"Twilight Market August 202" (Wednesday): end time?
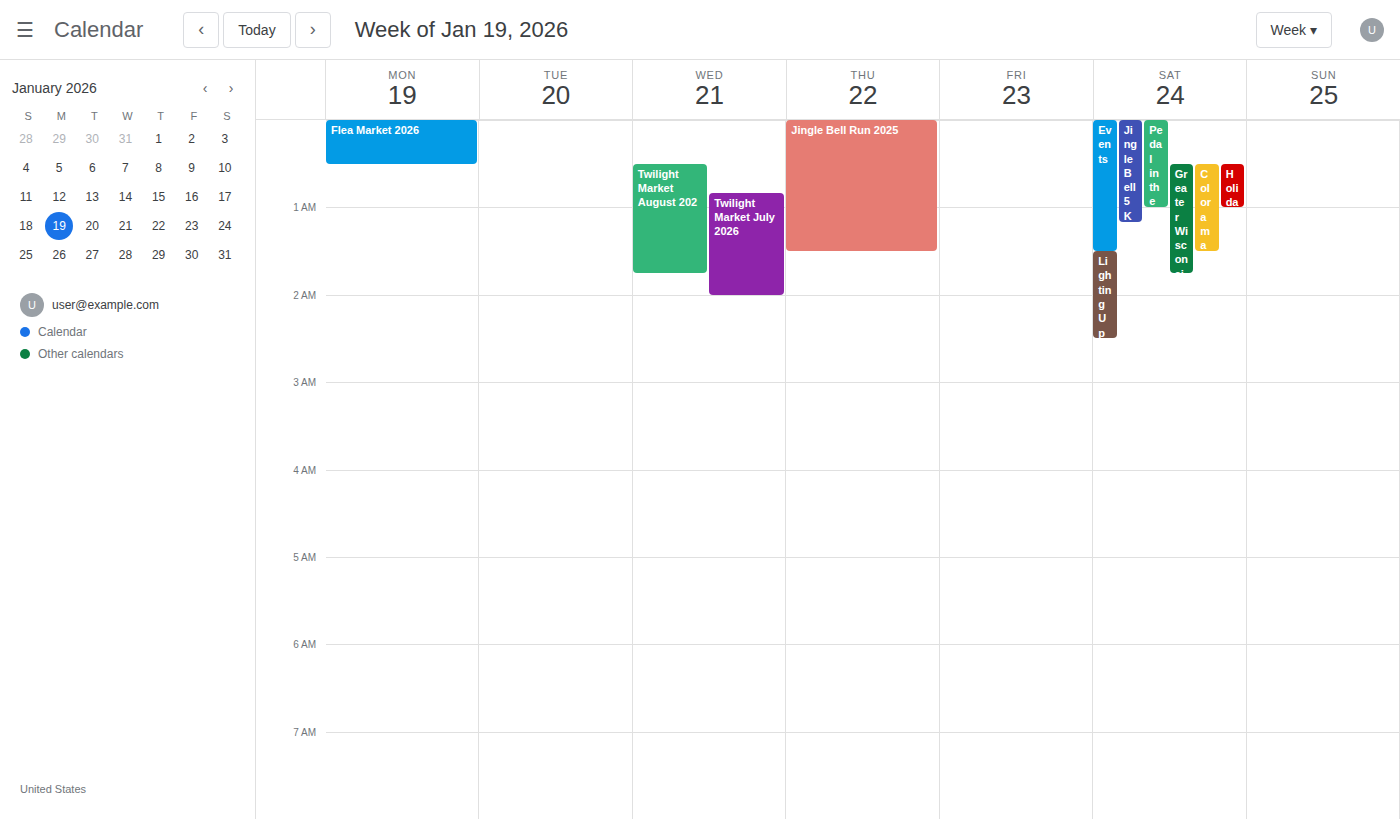
1:45 AM